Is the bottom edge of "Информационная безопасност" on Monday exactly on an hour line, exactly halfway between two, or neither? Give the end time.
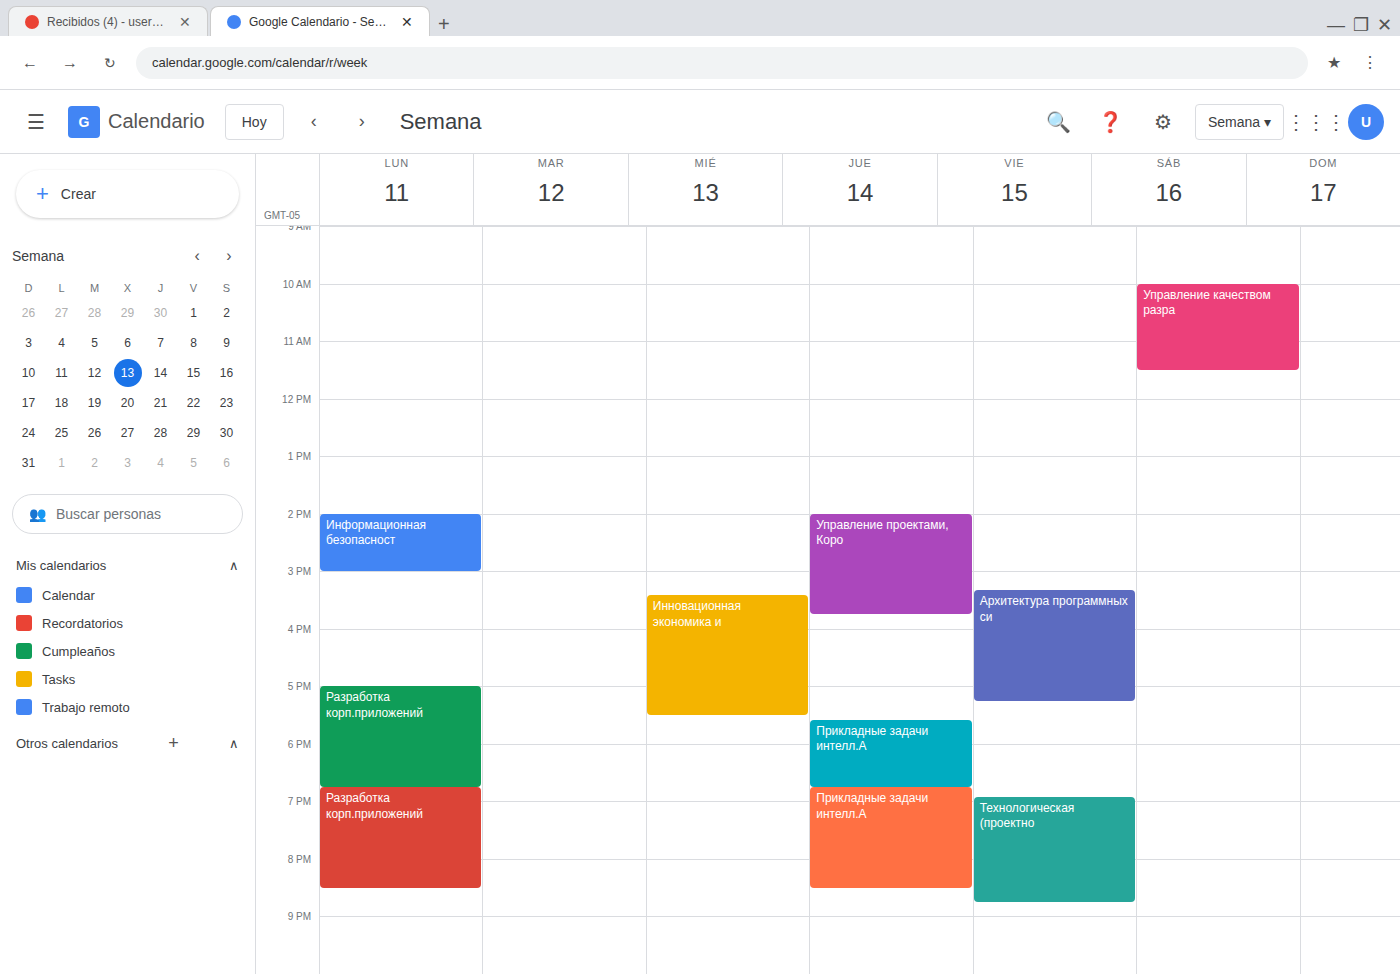
15:00 -- exactly on the 15:00 line.